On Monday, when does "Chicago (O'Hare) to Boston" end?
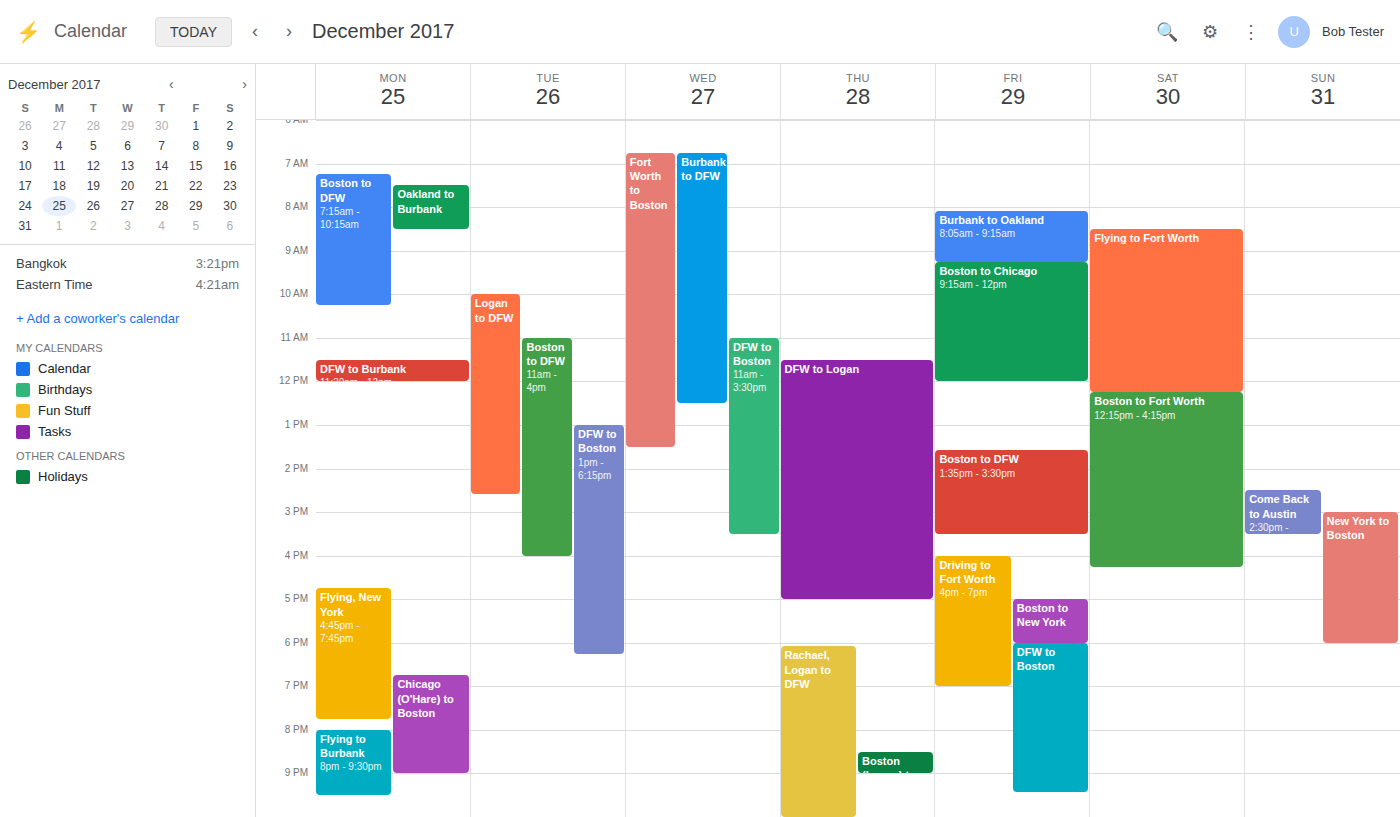
9:00 PM